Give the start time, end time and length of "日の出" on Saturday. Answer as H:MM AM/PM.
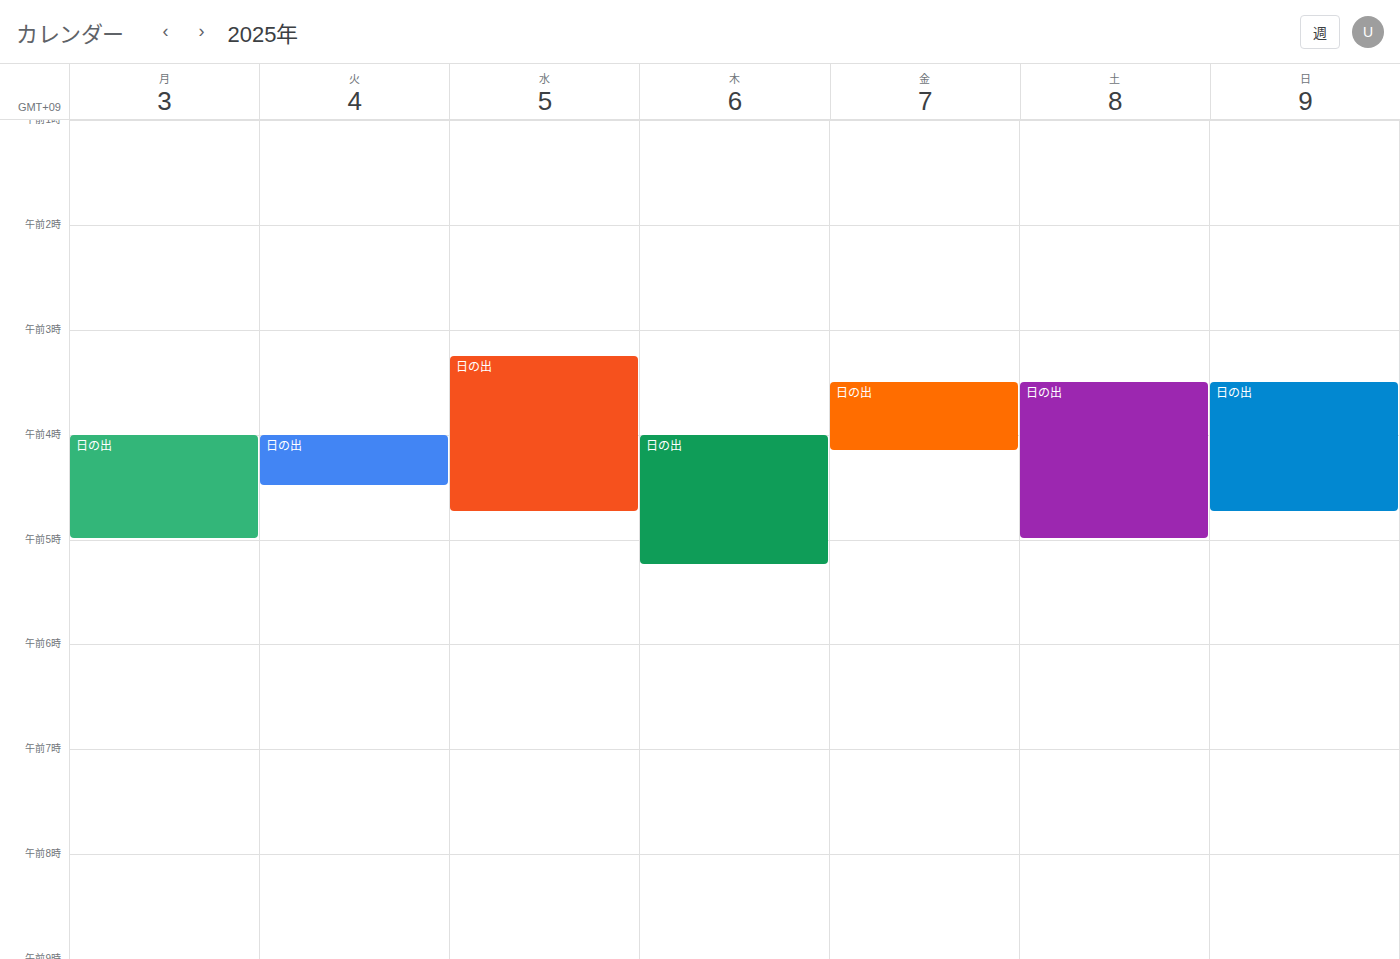
3:30 AM to 5:00 AM, 1 hour 30 minutes